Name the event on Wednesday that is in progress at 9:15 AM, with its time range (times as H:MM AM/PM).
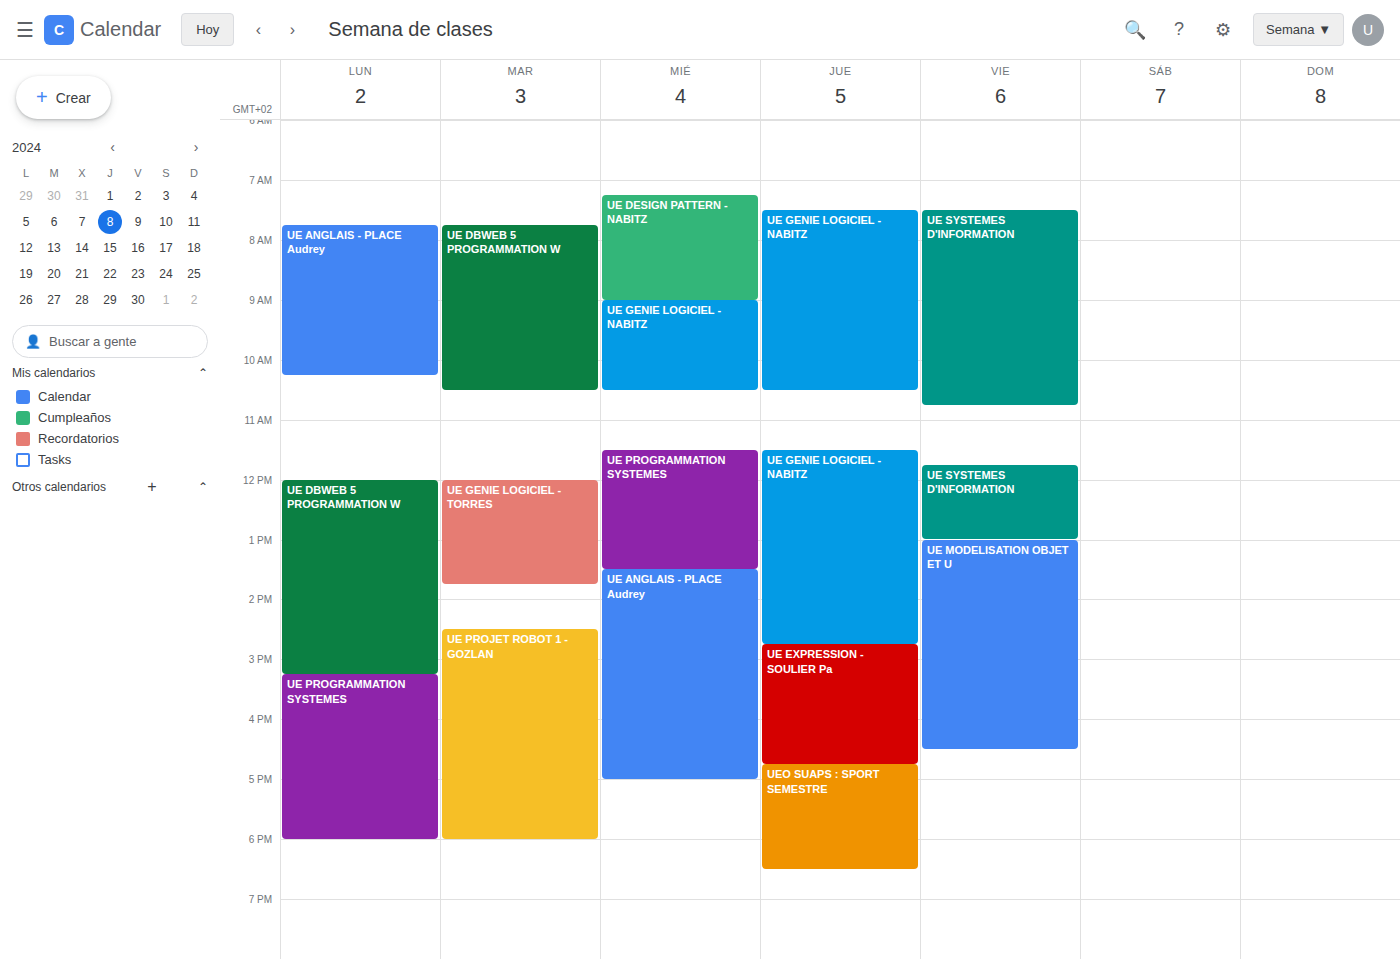
"UE GENIE LOGICIEL - NABITZ", 9:00 AM to 10:30 AM